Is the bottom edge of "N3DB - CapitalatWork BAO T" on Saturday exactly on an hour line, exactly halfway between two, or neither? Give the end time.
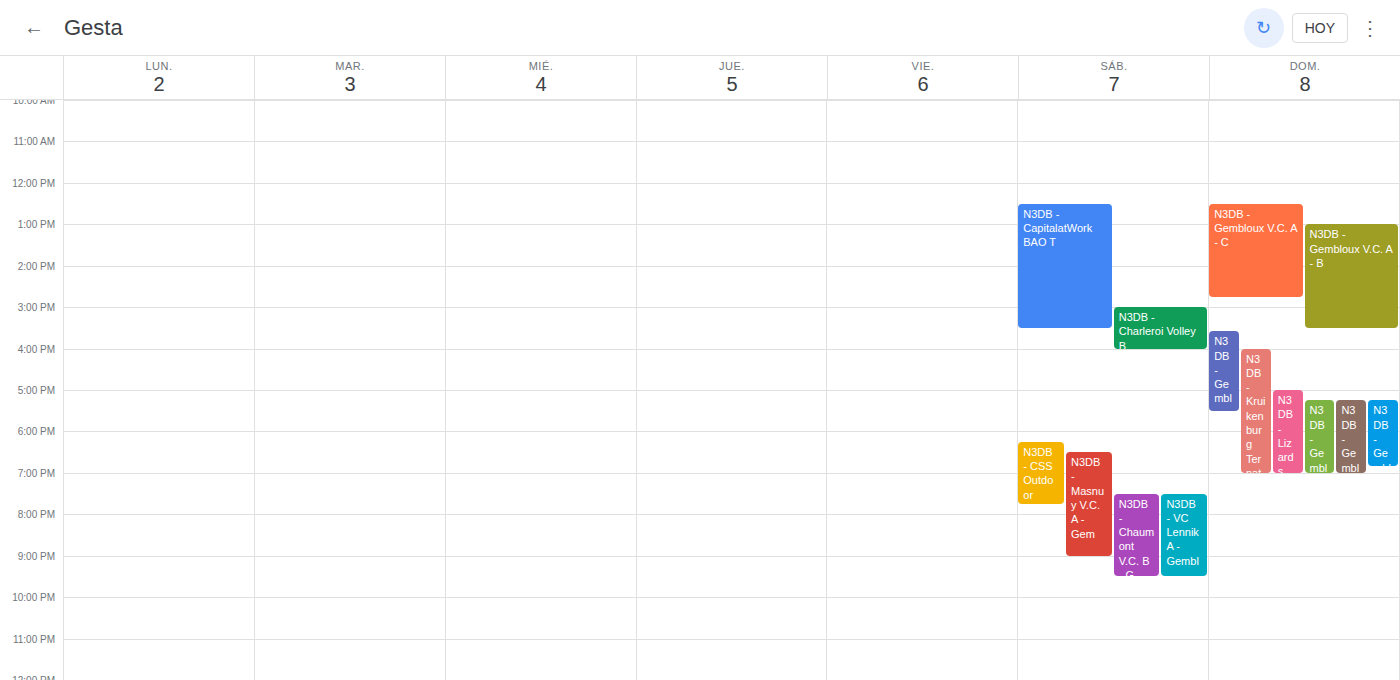
3:30 PM -- halfway between the 3 PM and 4 PM lines.